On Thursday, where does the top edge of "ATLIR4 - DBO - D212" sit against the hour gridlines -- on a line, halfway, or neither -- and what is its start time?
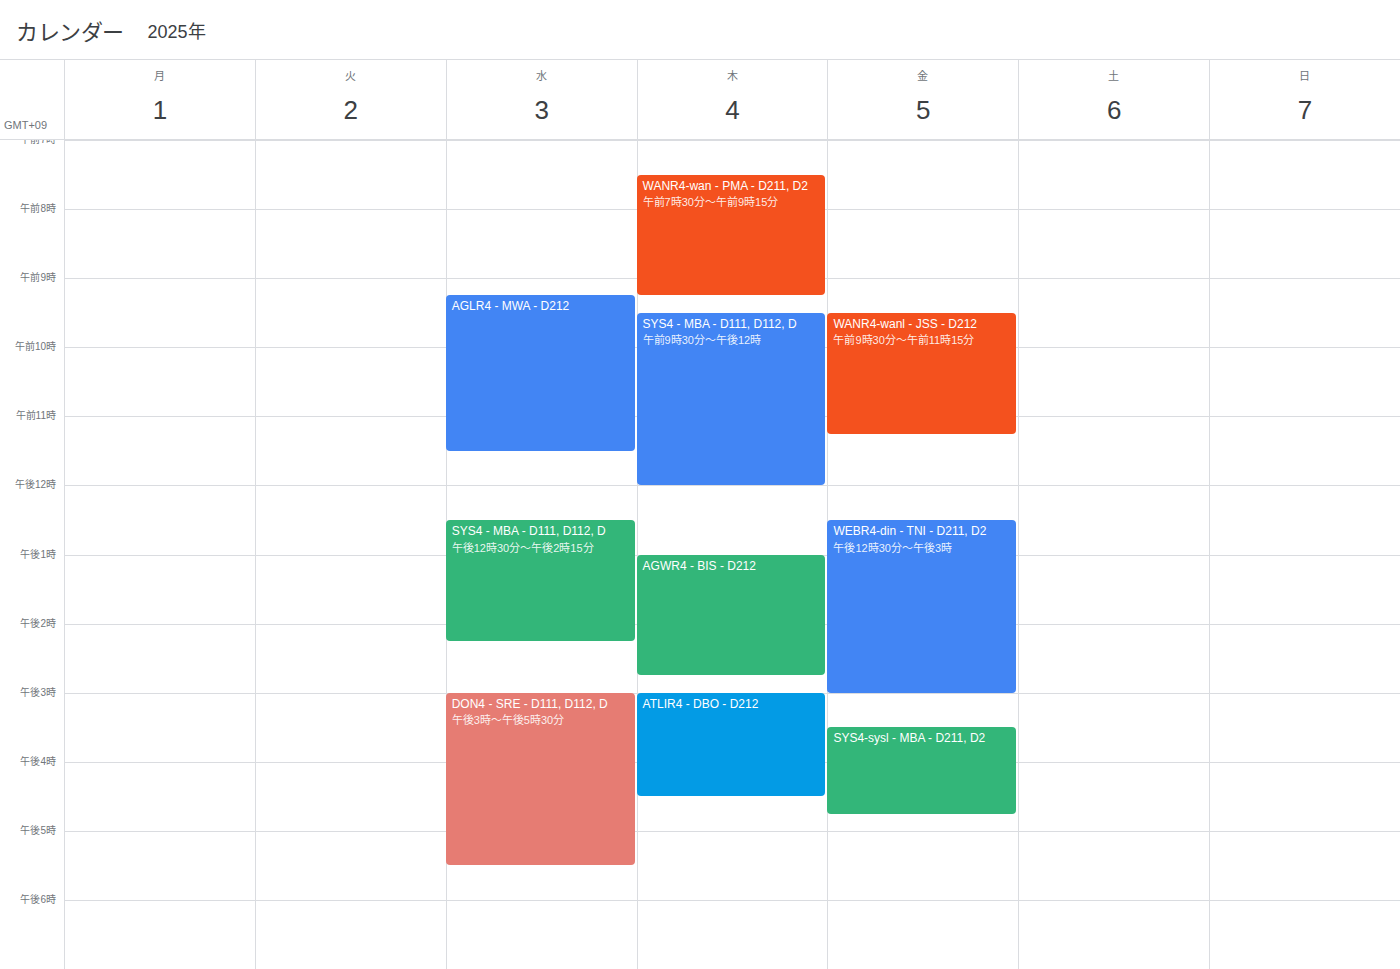
15:00 -- exactly on the 15:00 line.